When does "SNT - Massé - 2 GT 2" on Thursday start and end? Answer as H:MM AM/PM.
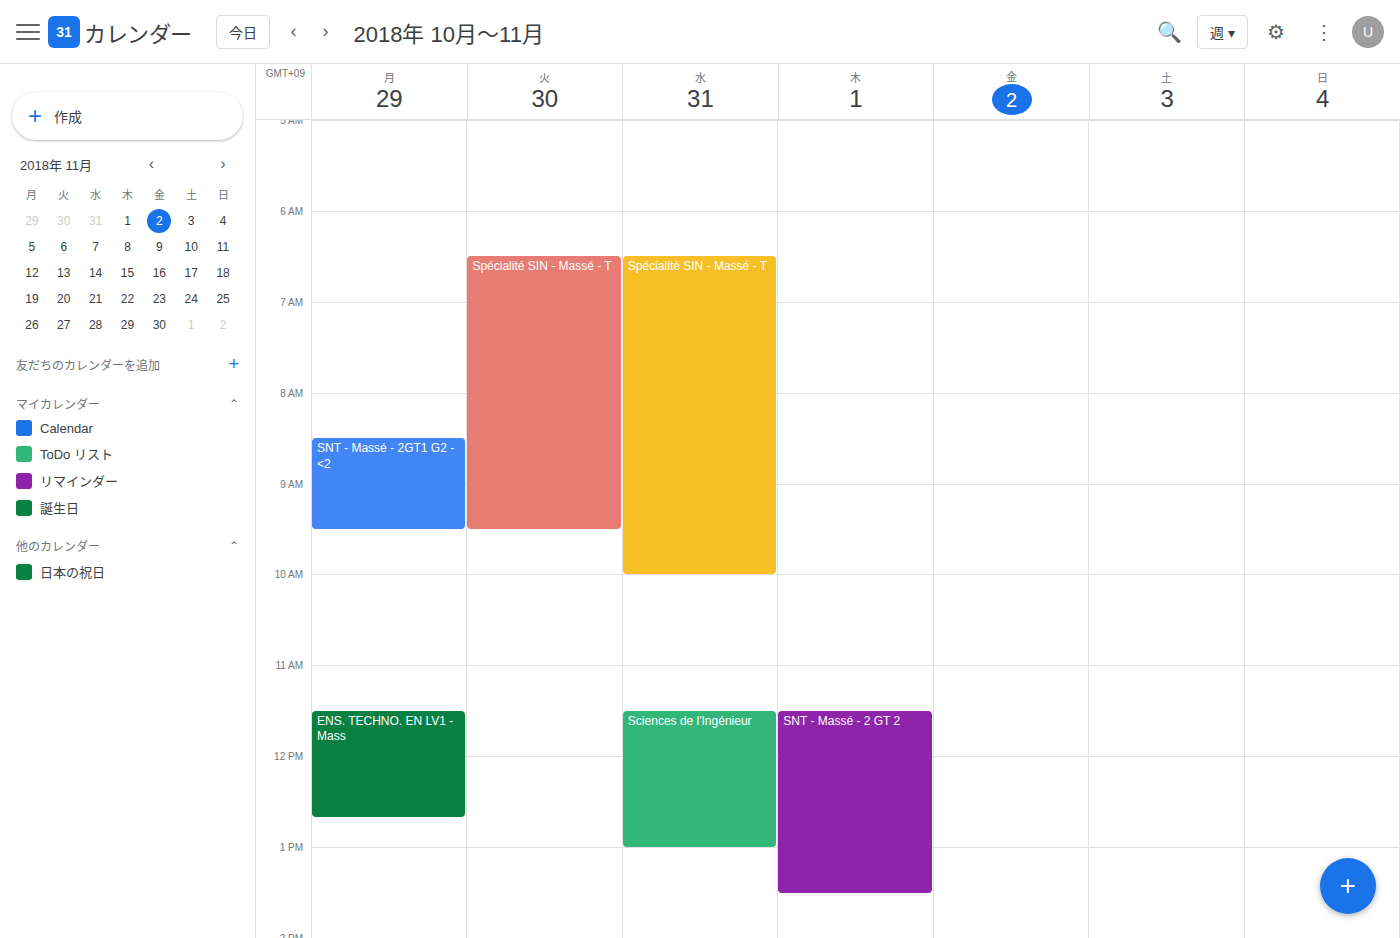
11:30 AM to 1:30 PM